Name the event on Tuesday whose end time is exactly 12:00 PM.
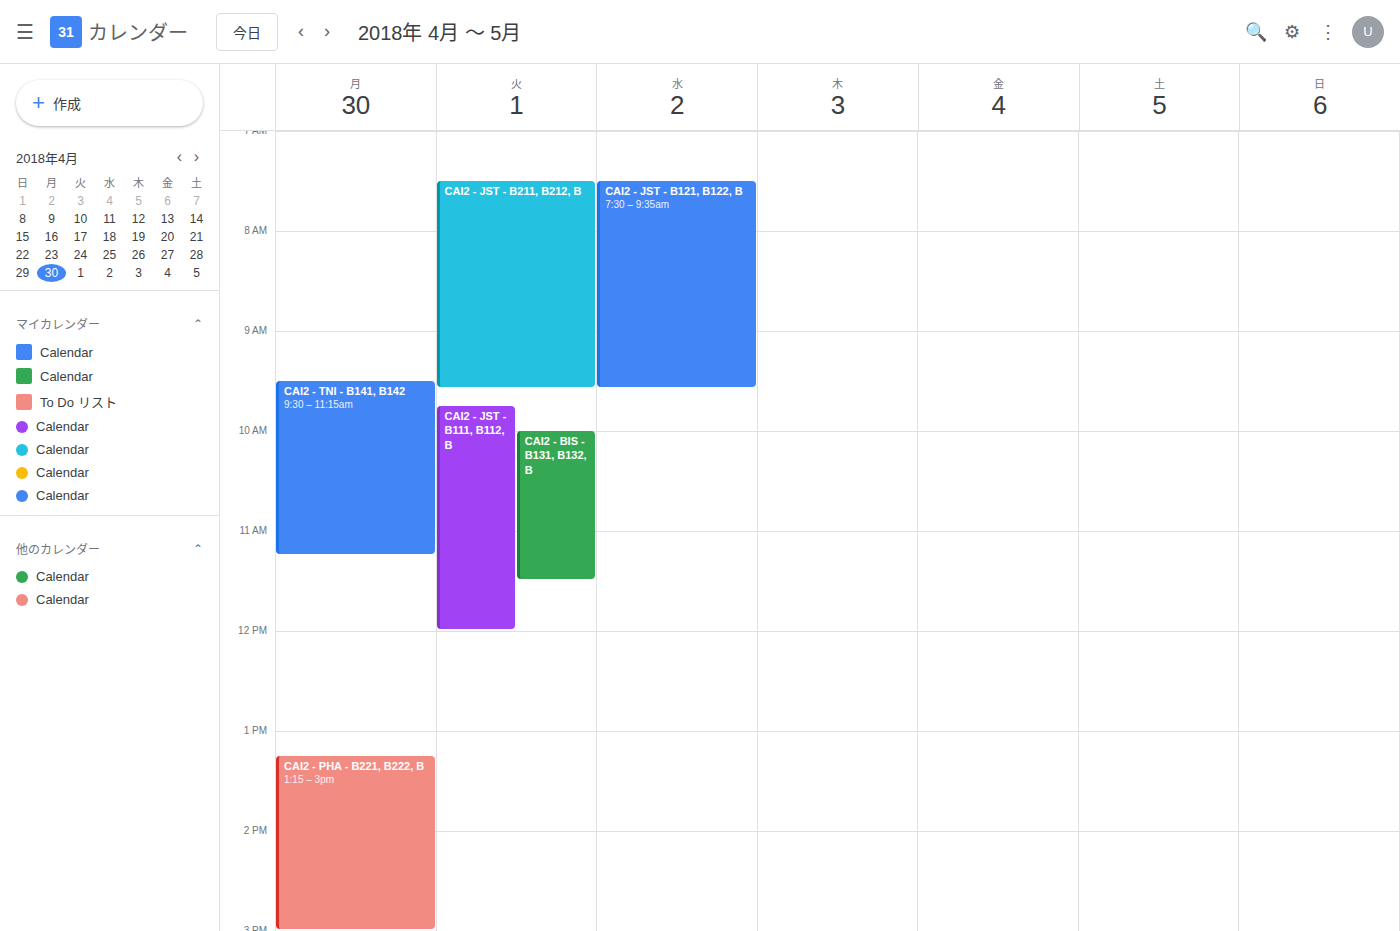
"CAI2 - JST - B111, B112, B"